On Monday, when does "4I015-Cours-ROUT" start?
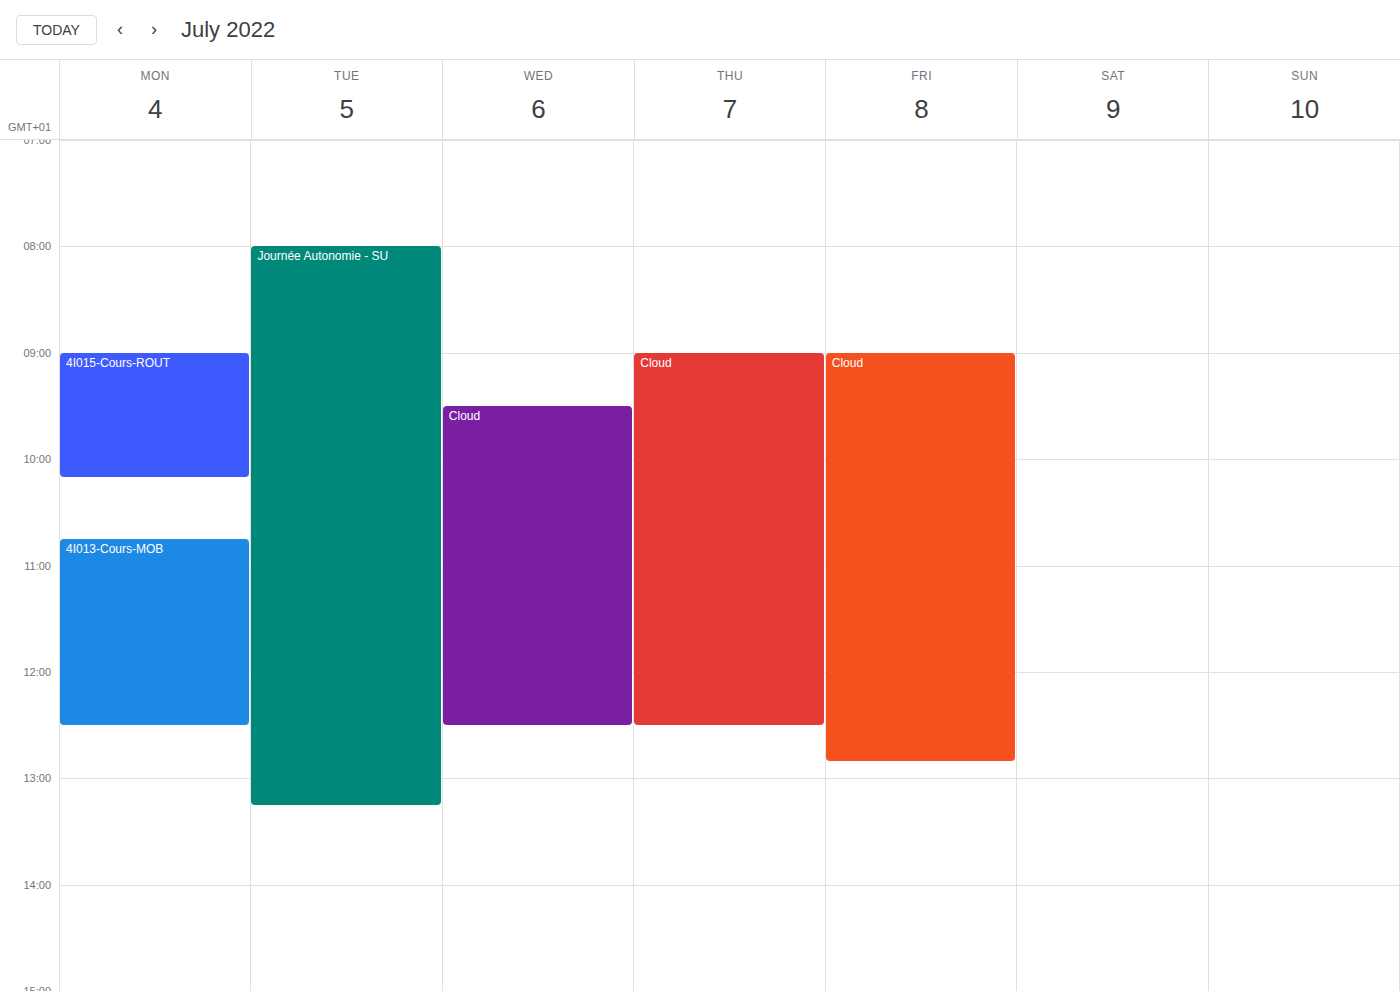
09:00